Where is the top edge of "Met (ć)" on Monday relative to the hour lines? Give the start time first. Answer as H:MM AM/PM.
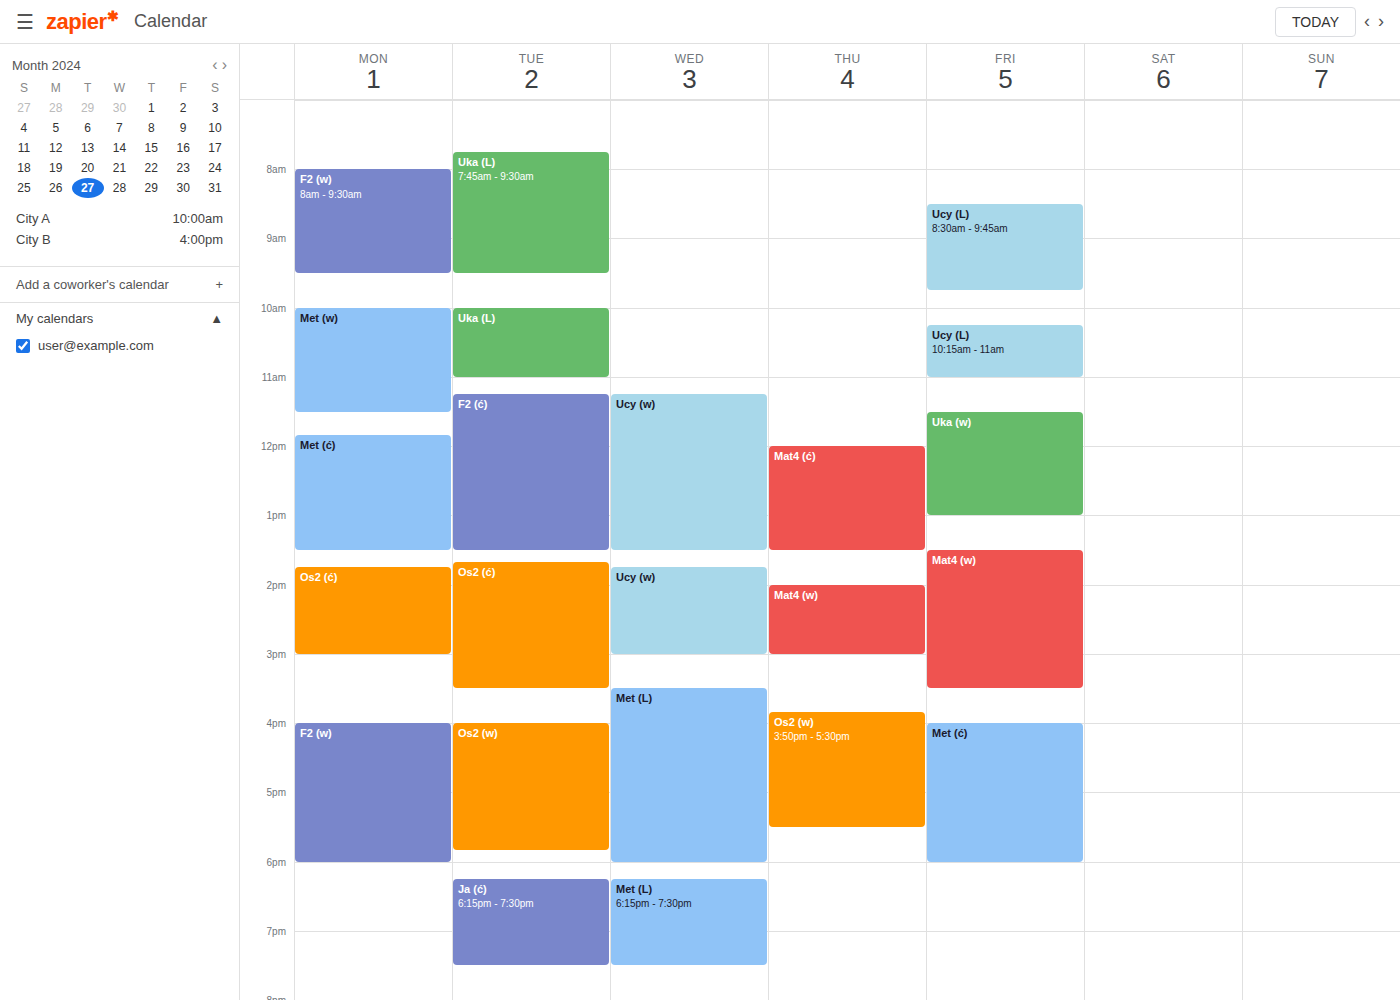
11:50 AM -- neither: 50 minutes below the 11 AM line and 10 minutes above the 12 PM line.